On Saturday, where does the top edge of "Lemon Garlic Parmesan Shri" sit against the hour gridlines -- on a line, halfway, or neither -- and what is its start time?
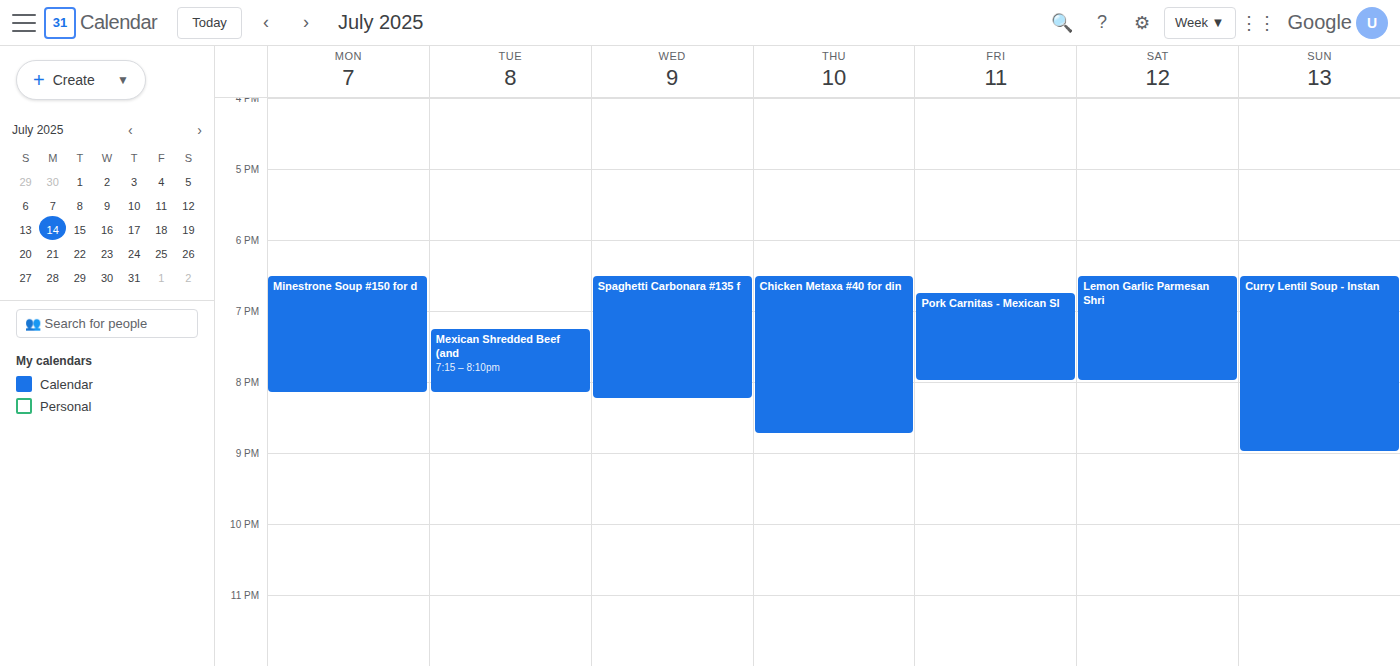
18:30 -- halfway between the 18:00 and 19:00 lines.